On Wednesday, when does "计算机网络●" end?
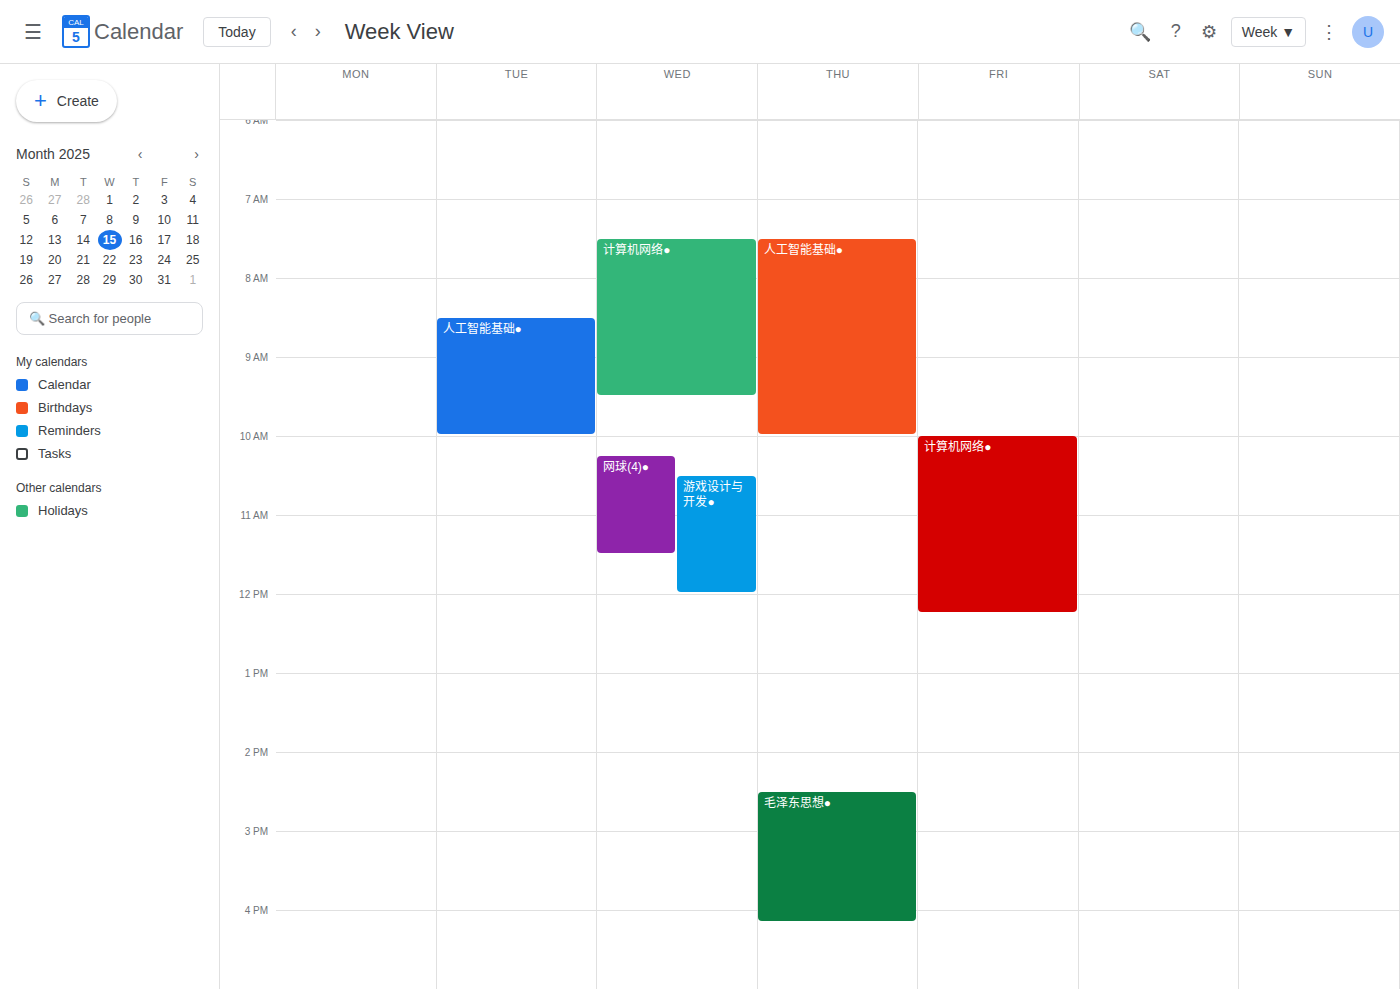
9:30 AM